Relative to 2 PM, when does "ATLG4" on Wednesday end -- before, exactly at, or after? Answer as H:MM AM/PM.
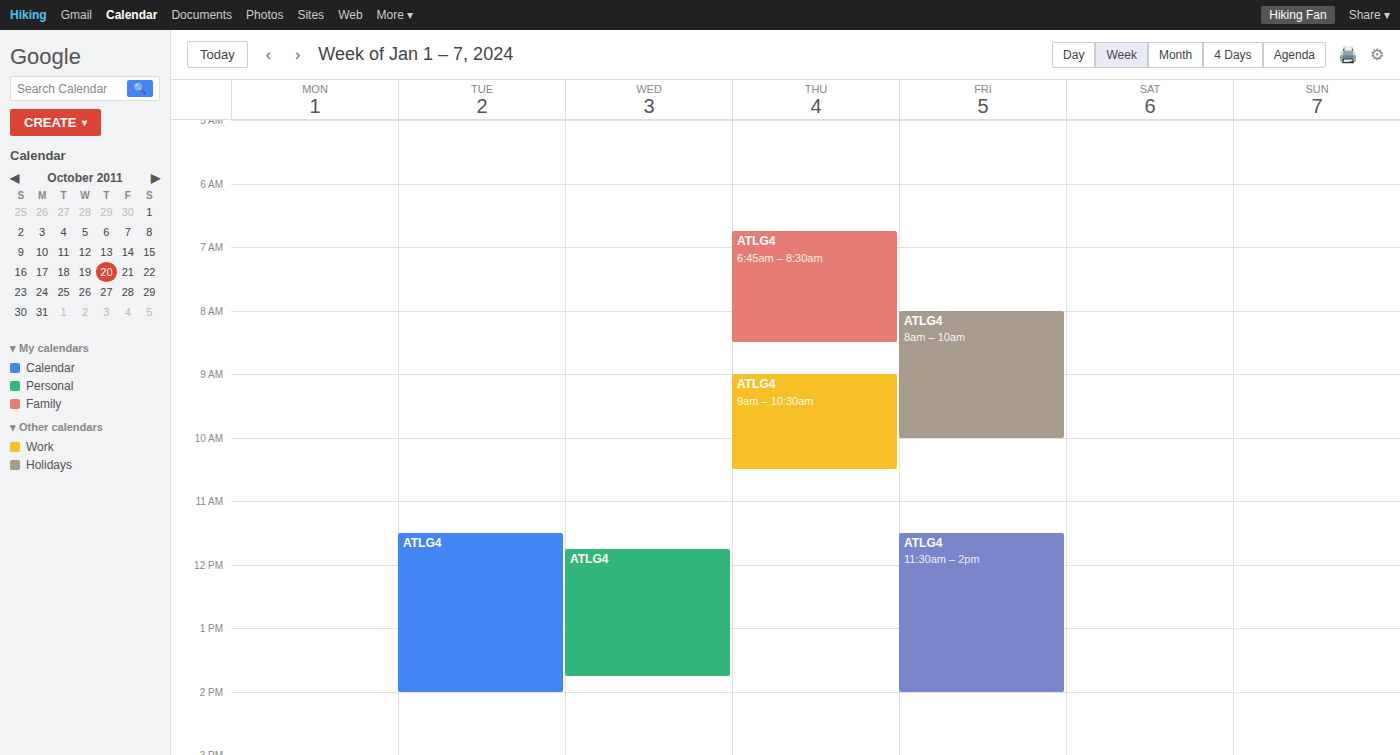
1:45 PM -- before 2 PM, 15 minutes above the 2 PM line.